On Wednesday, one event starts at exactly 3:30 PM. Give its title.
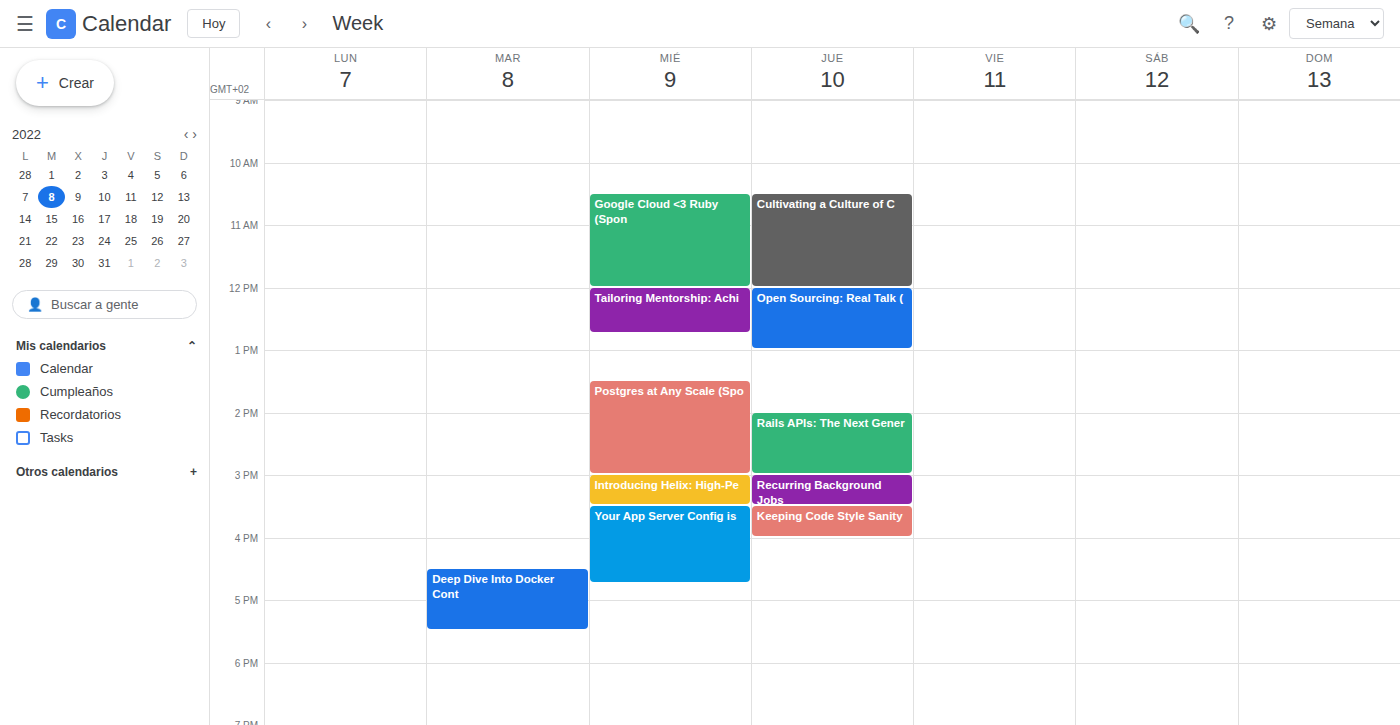
"Your App Server Config is"